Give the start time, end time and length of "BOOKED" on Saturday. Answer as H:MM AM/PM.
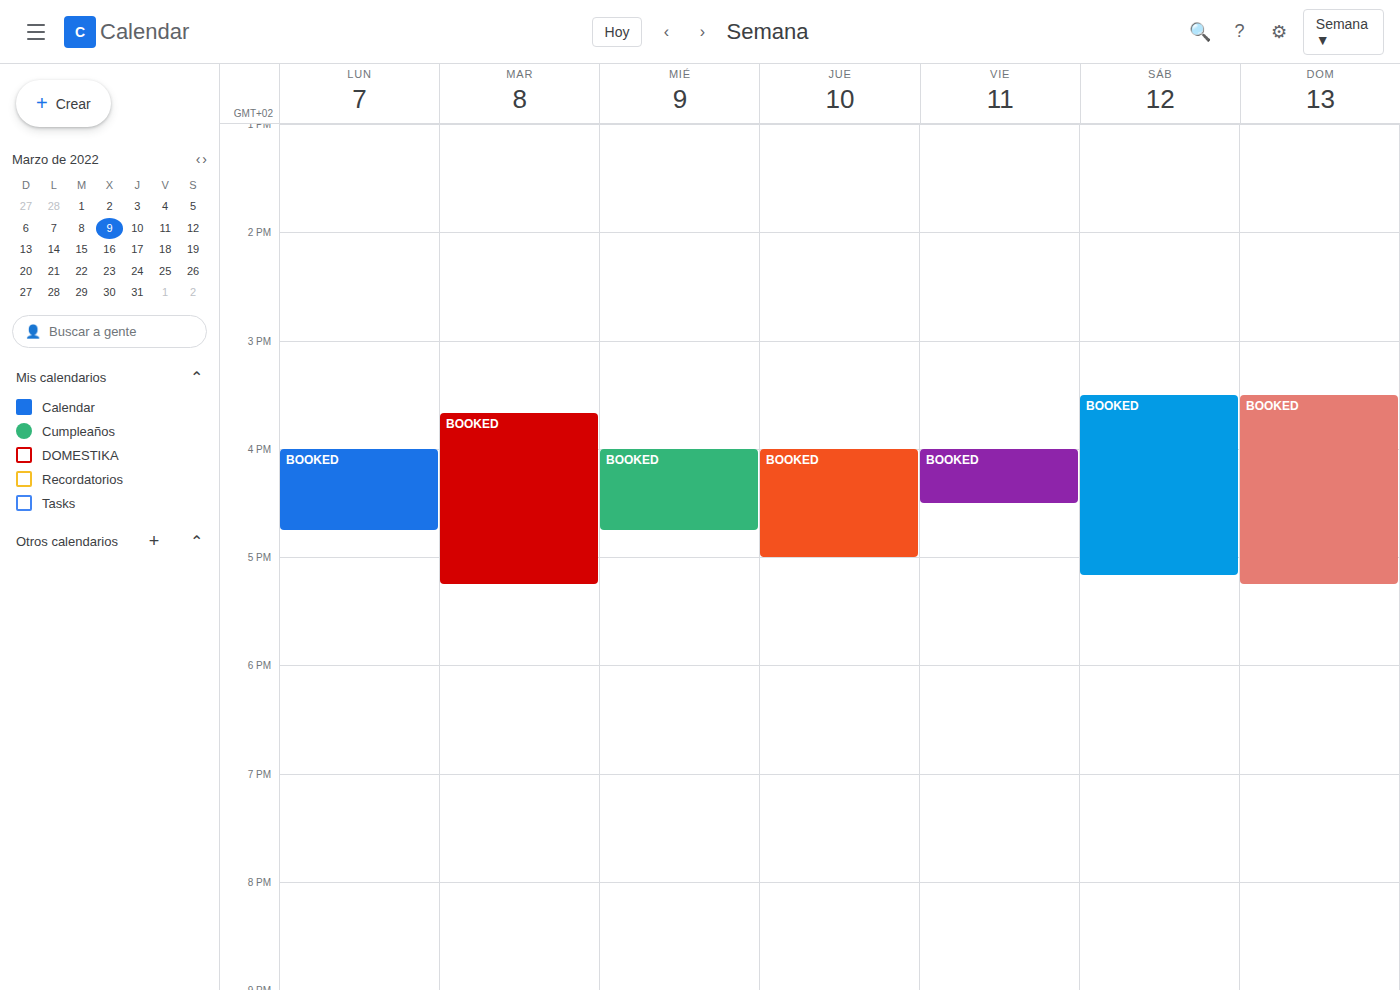
3:30 PM to 5:10 PM, 1 hour 40 minutes